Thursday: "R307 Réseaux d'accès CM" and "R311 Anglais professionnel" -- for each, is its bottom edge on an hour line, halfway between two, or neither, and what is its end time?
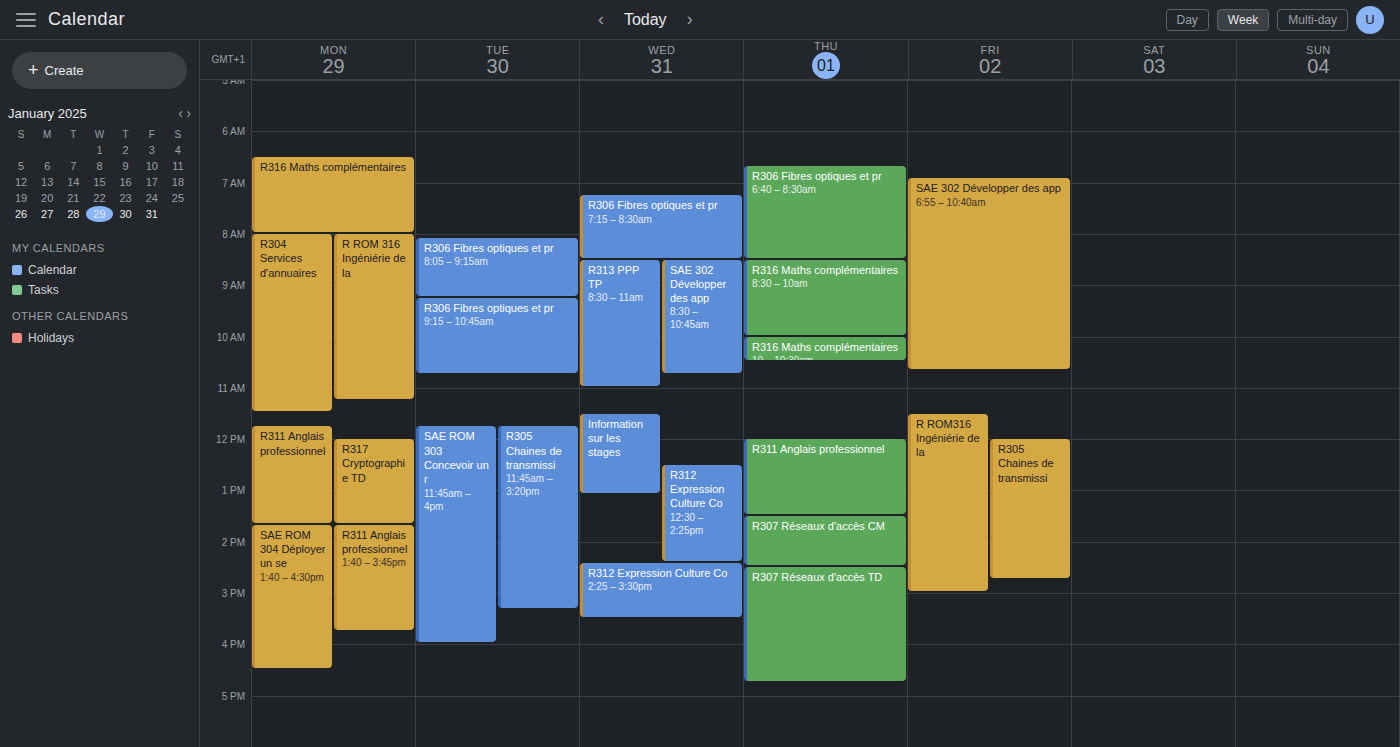
"R307 Réseaux d'accès CM": 2:30 PM, halfway between the 2 PM and 3 PM lines. "R311 Anglais professionnel": 1:30 PM, halfway between the 1 PM and 2 PM lines.